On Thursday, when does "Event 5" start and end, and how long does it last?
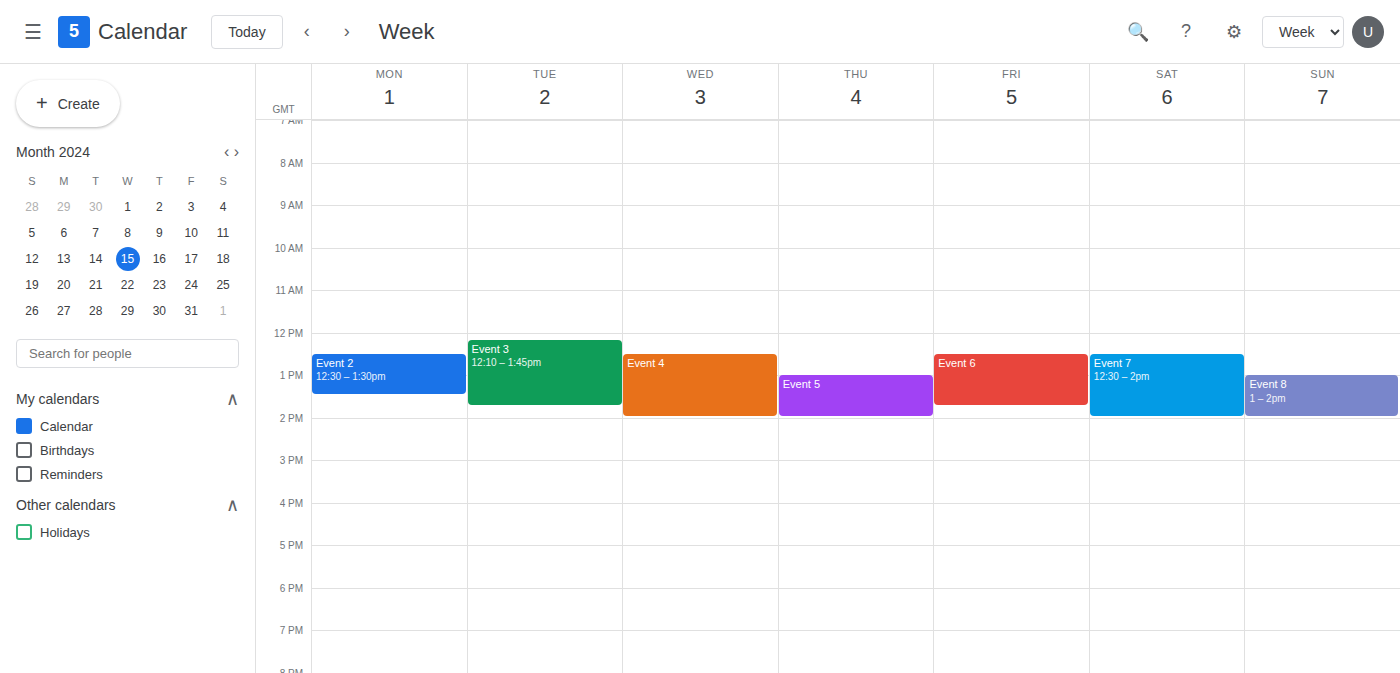
1:00 PM to 2:00 PM, 1 hour